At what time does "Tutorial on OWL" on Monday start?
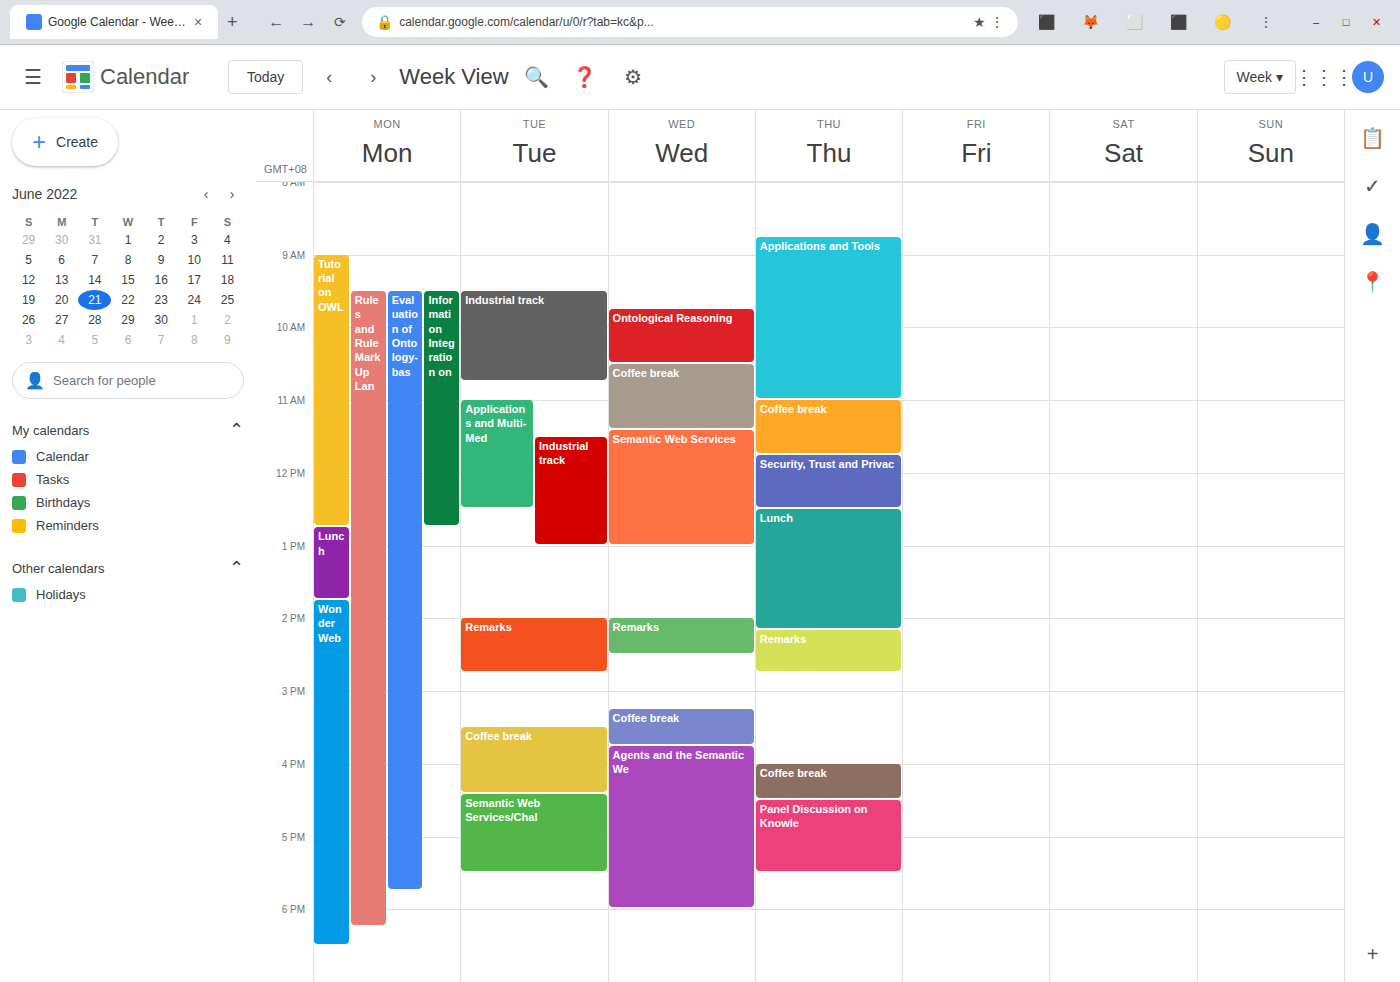
9:00 AM